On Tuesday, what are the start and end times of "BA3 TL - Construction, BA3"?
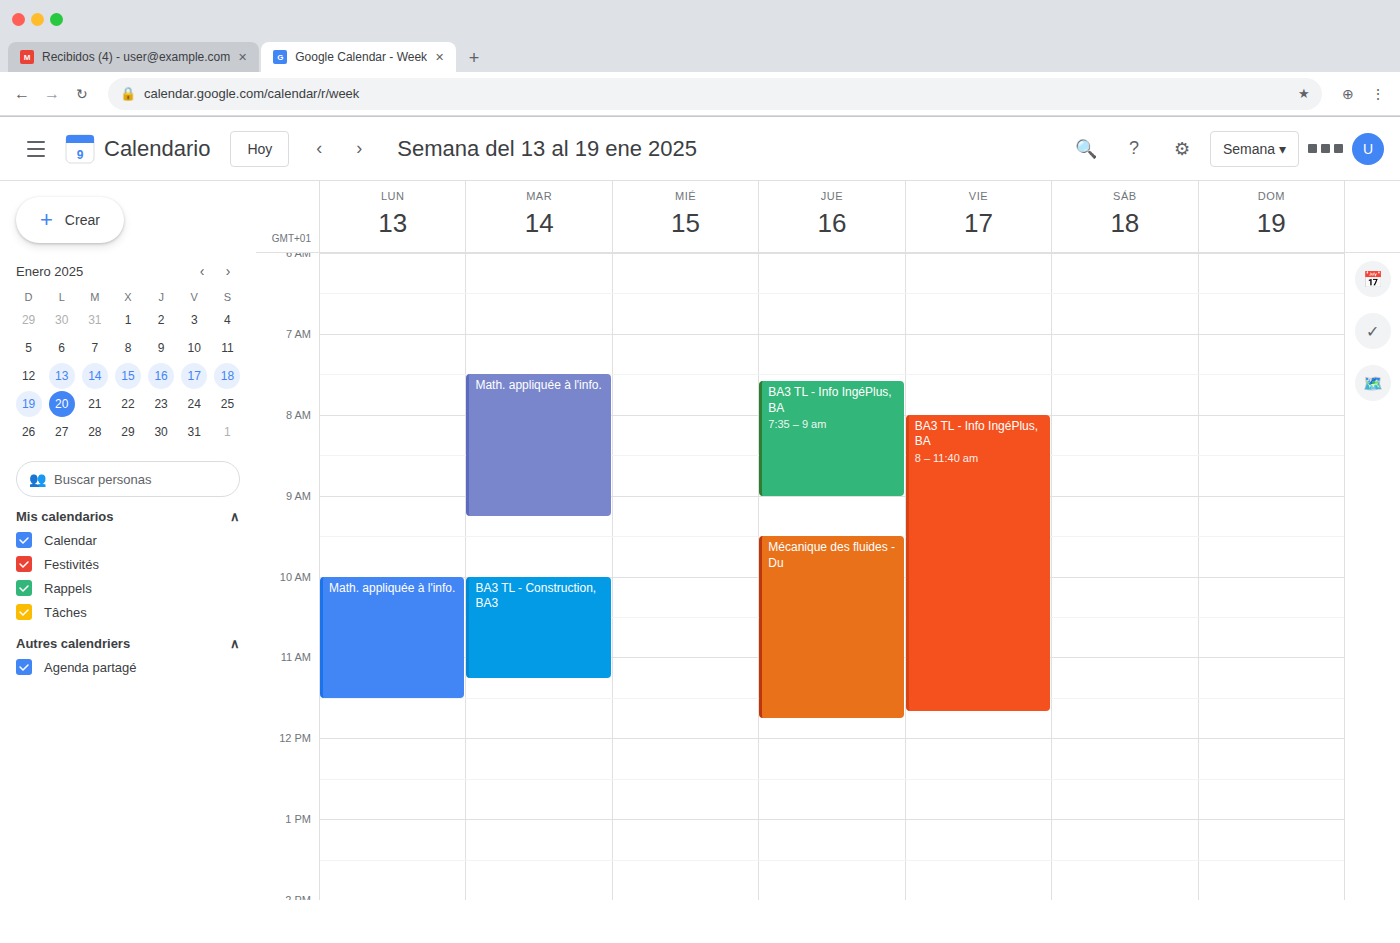
10:00 to 11:15